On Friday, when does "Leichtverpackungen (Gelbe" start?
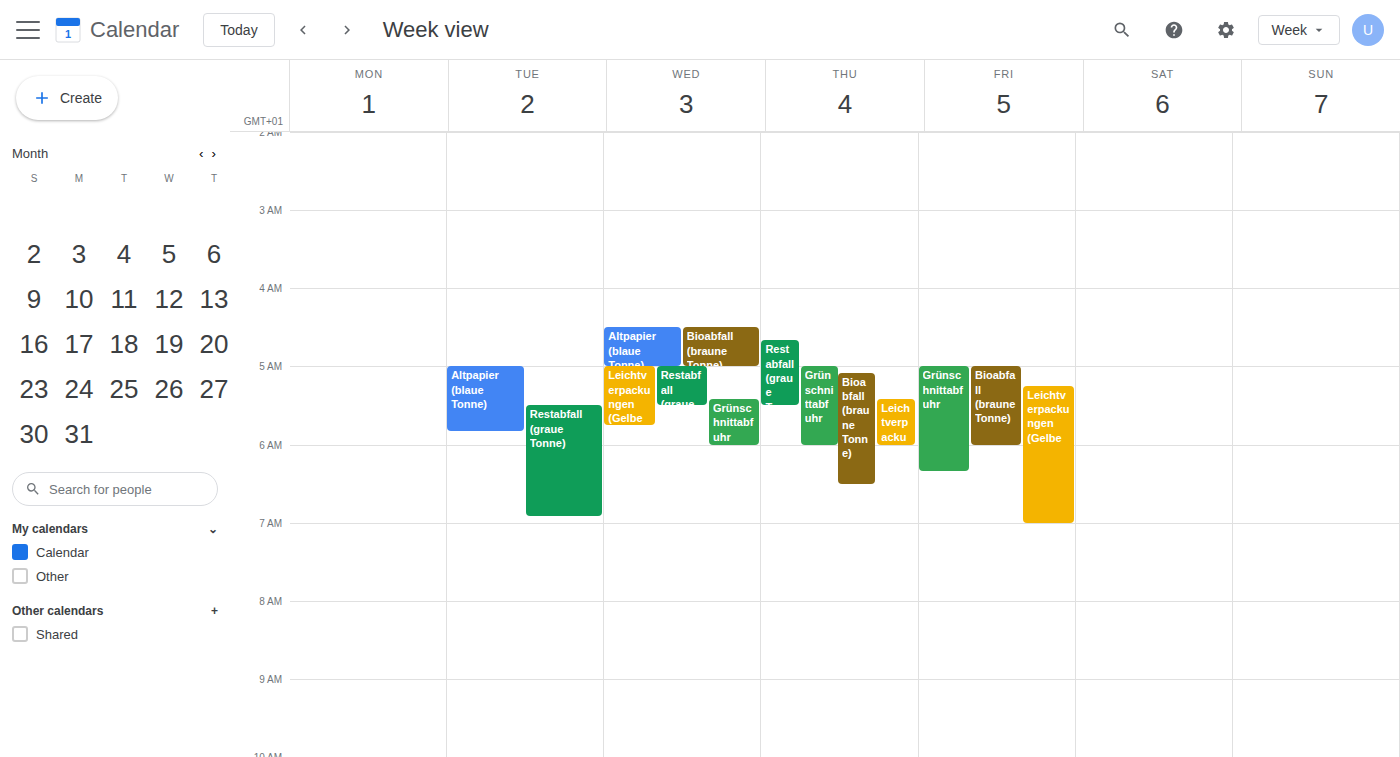
5:15 AM